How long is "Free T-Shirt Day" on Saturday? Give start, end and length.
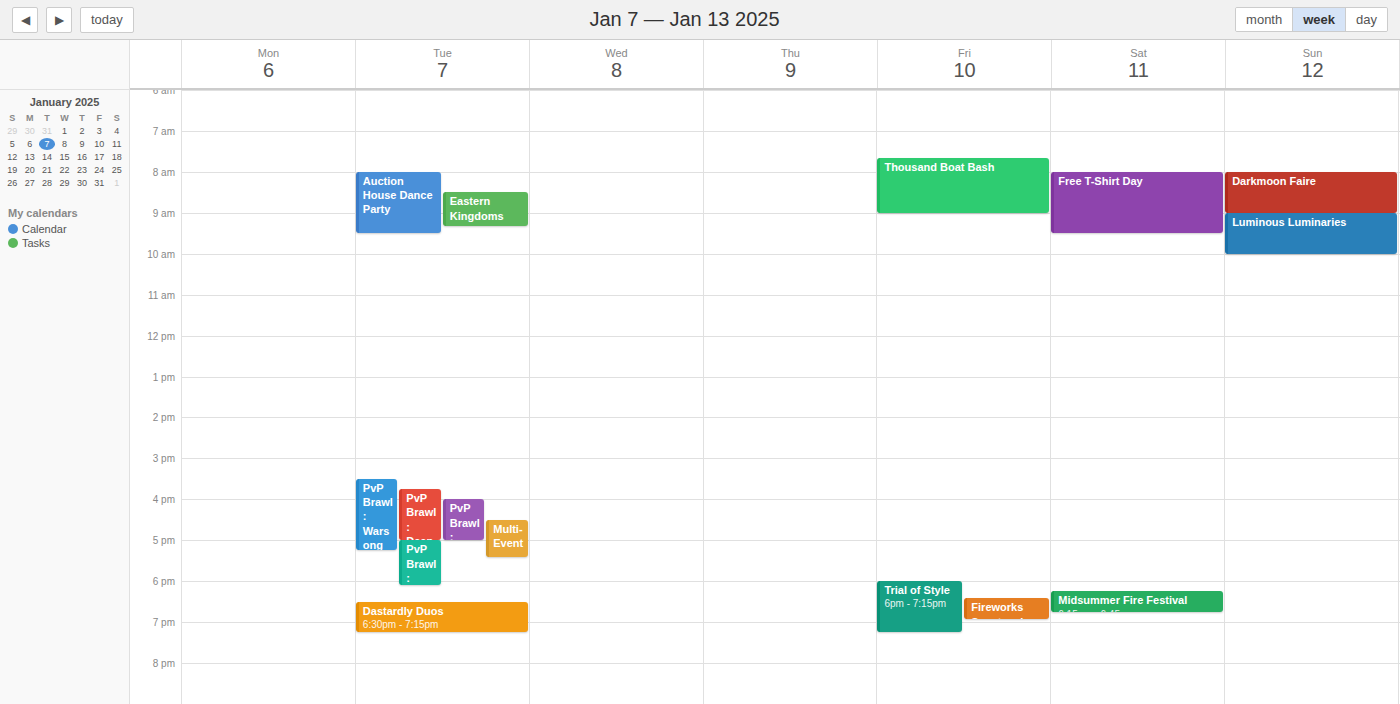
08:00 to 09:30, 1 hour 30 minutes